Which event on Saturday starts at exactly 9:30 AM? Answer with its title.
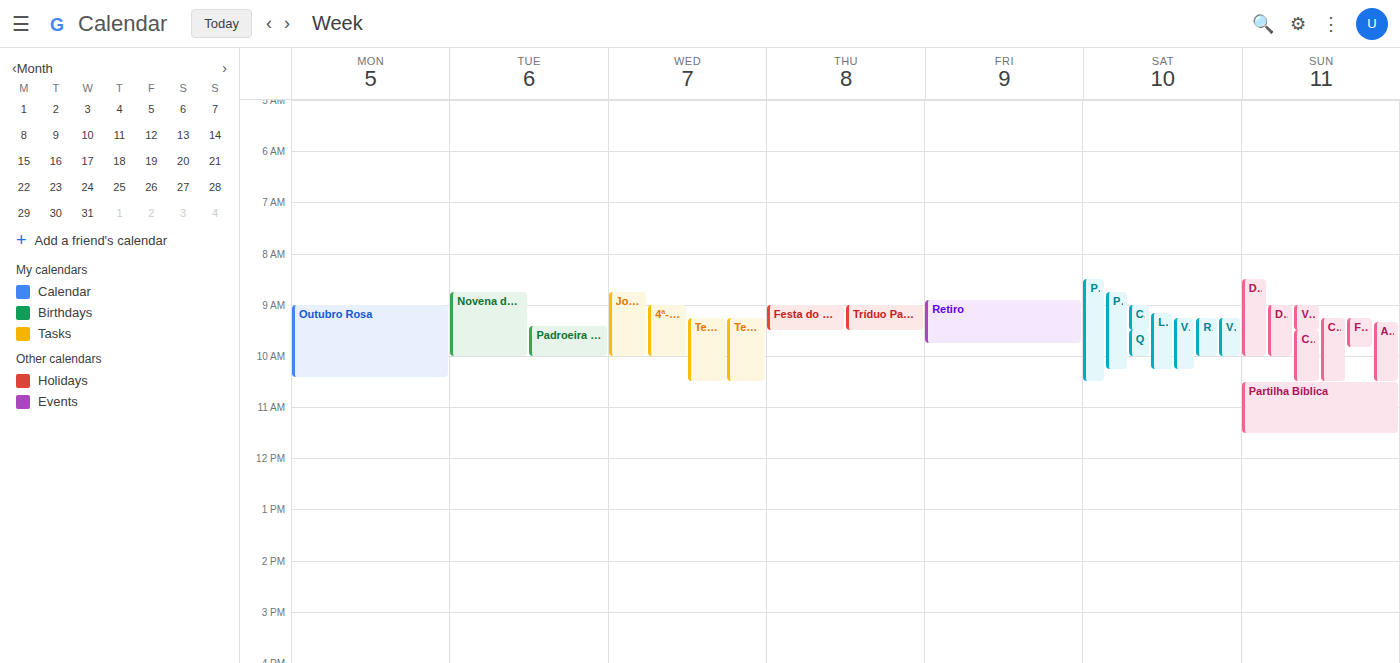
"Quinzena da Criança"